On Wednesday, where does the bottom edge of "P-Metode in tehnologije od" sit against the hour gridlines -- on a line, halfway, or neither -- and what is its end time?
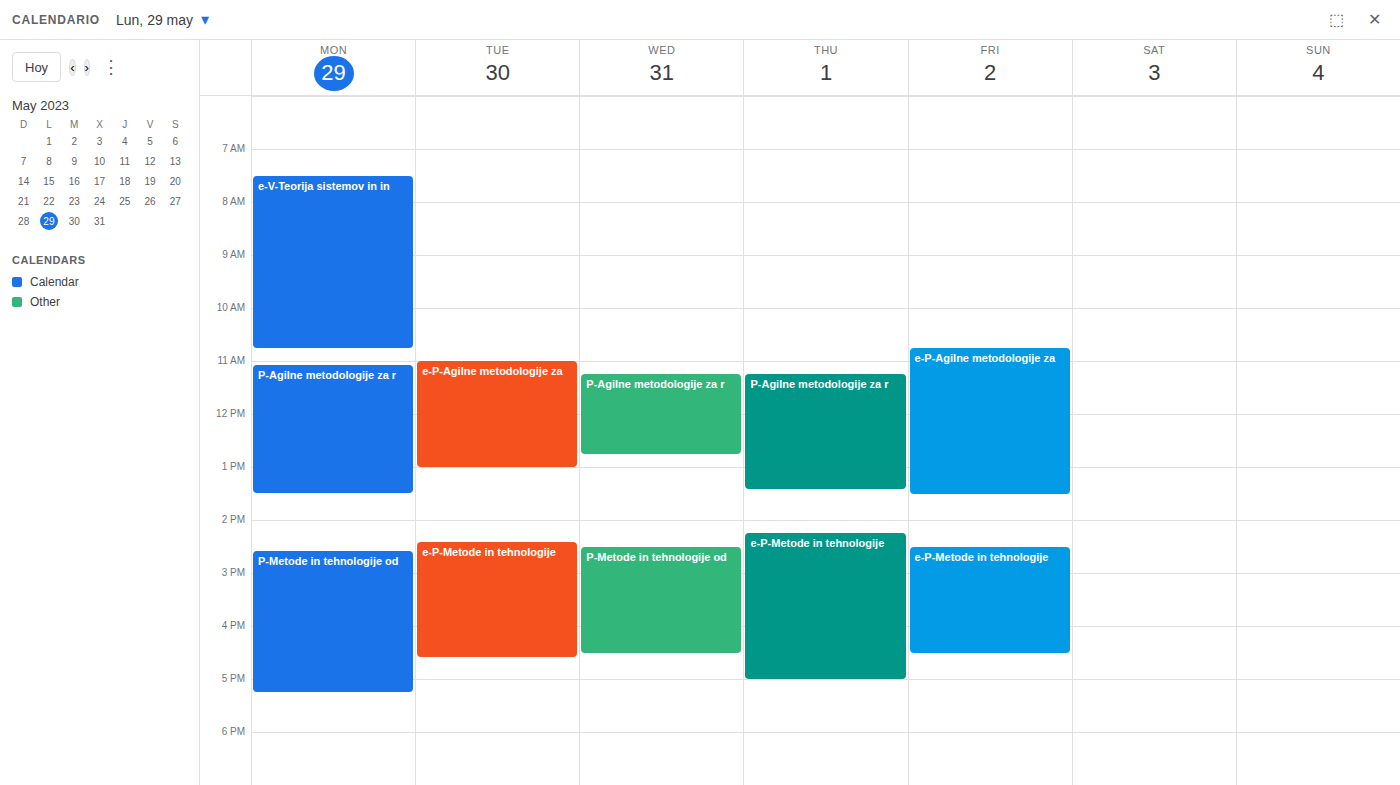
16:30 -- halfway between the 16:00 and 17:00 lines.